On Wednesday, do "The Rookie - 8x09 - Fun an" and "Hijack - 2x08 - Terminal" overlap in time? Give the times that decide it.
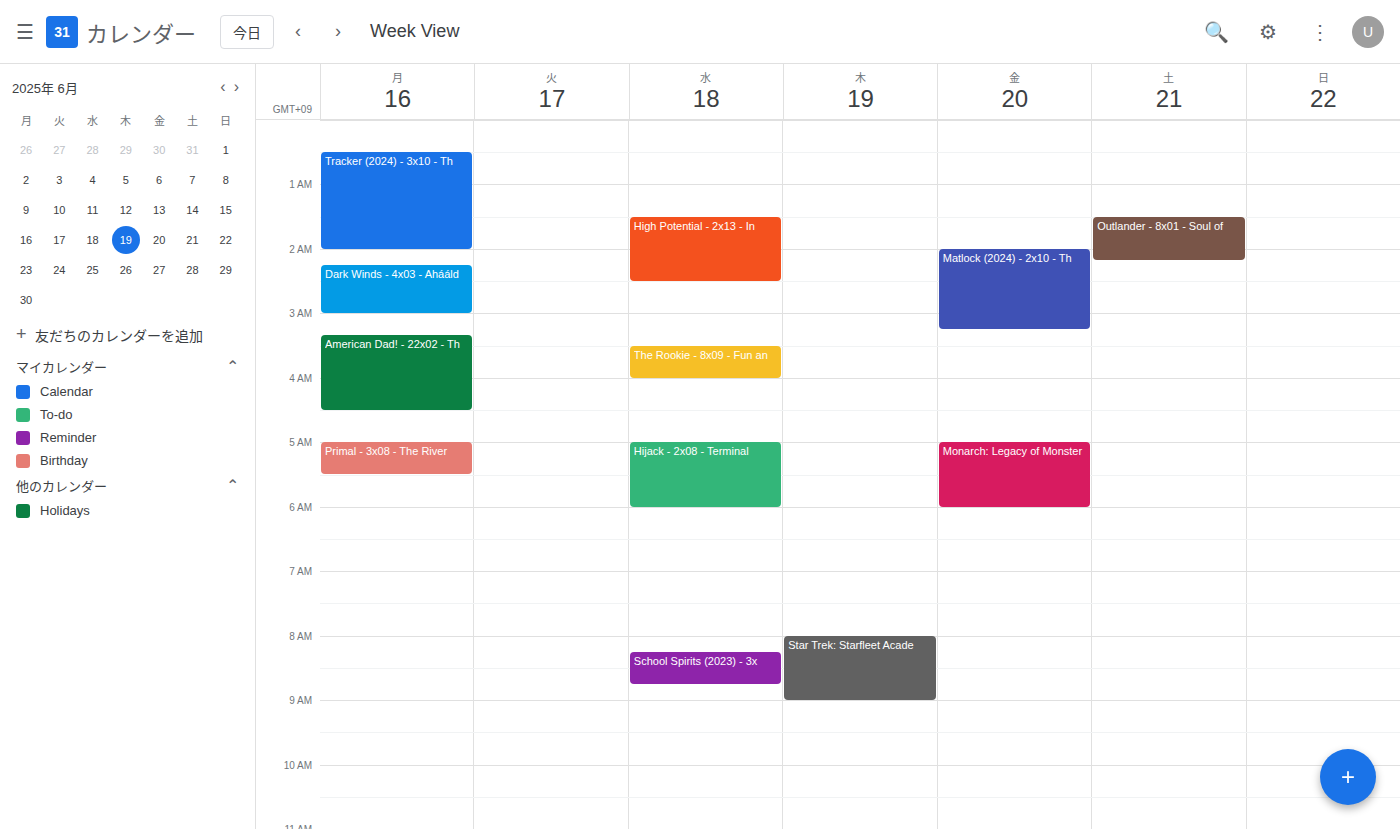
"The Rookie - 8x09 - Fun an" ends at 4:00 AM and "Hijack - 2x08 - Terminal" starts at 5:00 AM -- no overlap.